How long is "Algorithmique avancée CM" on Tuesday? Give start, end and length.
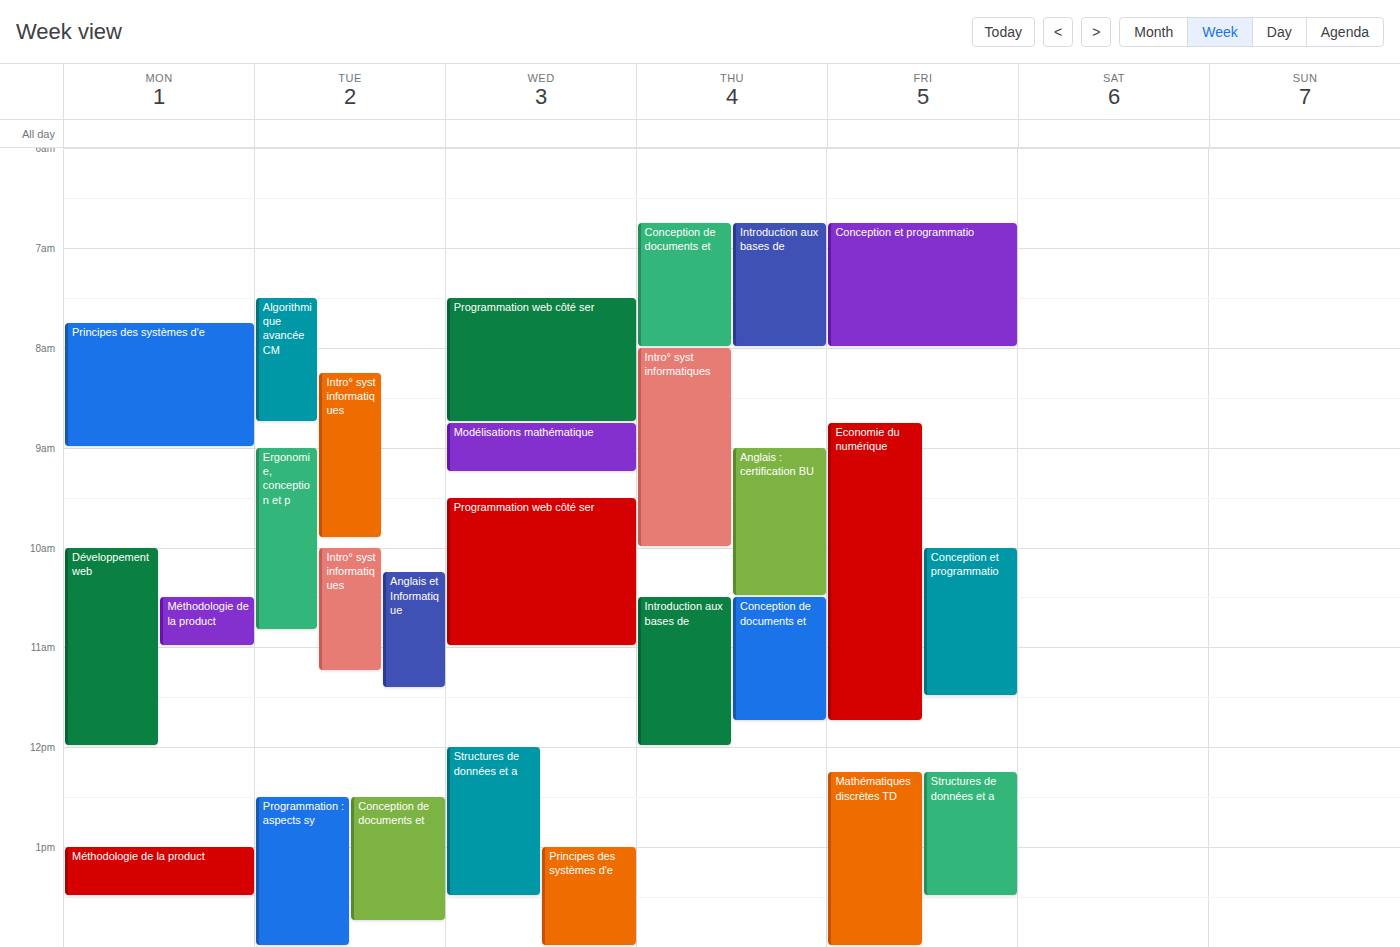
7:30 AM to 8:45 AM, 1 hour 15 minutes